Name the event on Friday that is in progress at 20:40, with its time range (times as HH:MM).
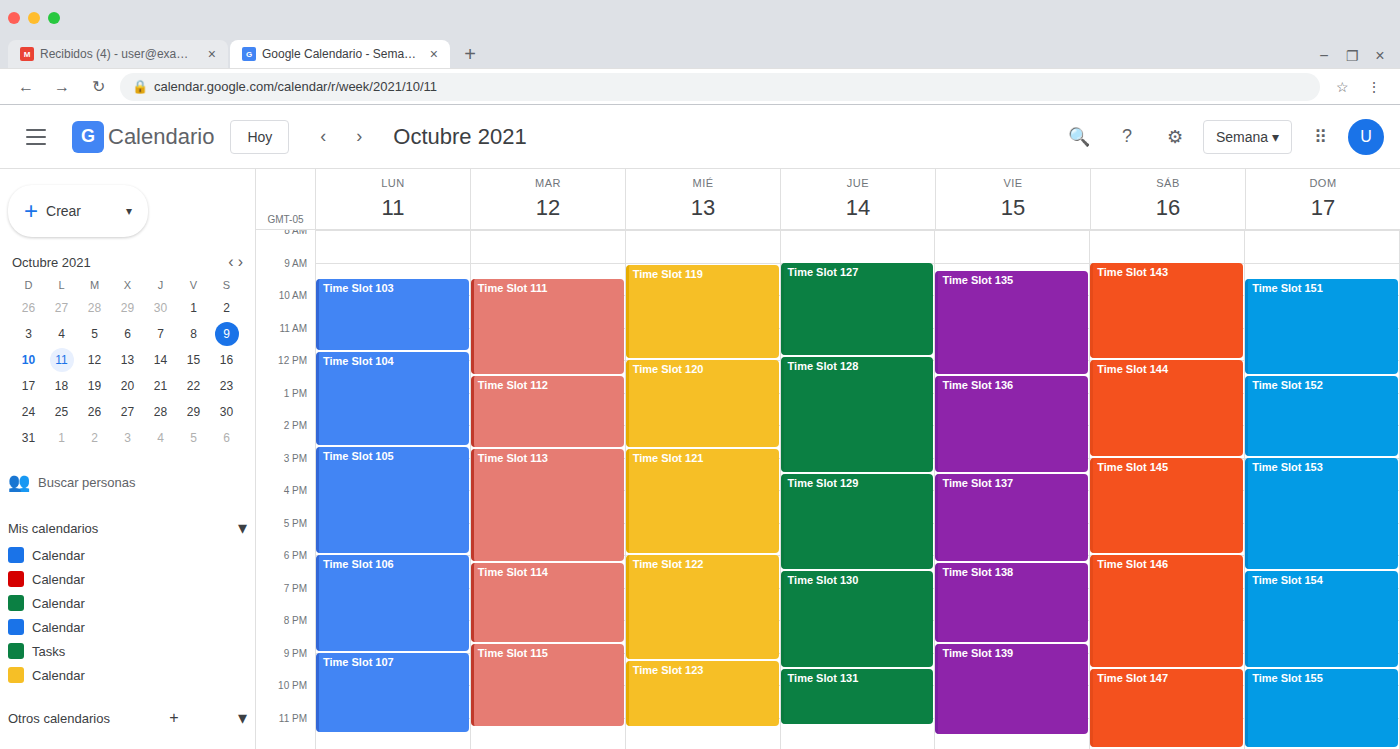
"Time Slot 138", 18:15 to 20:45